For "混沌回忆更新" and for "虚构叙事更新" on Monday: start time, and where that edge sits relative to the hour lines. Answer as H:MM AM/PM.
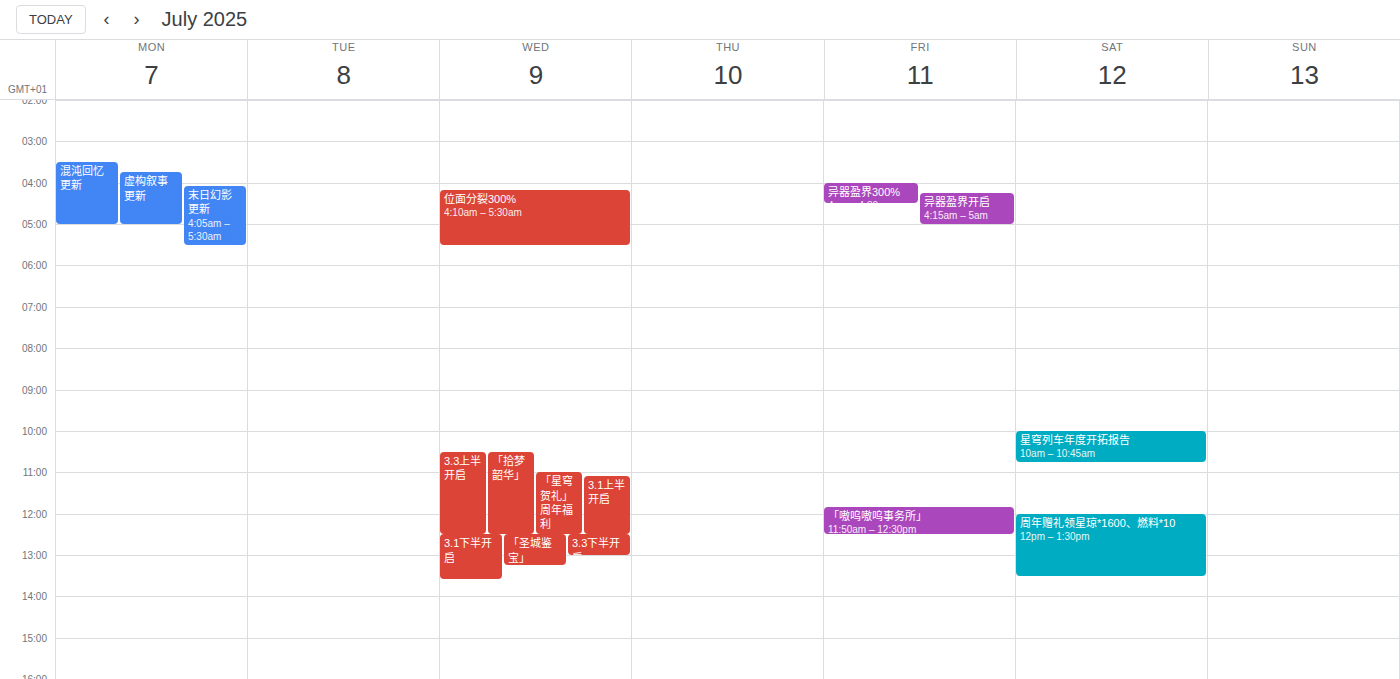
"混沌回忆更新": 3:30 AM, halfway between the 3 AM and 4 AM lines. "虚构叙事更新": 3:45 AM, neither: three quarters of the way from the 3 AM line to the 4 AM line.